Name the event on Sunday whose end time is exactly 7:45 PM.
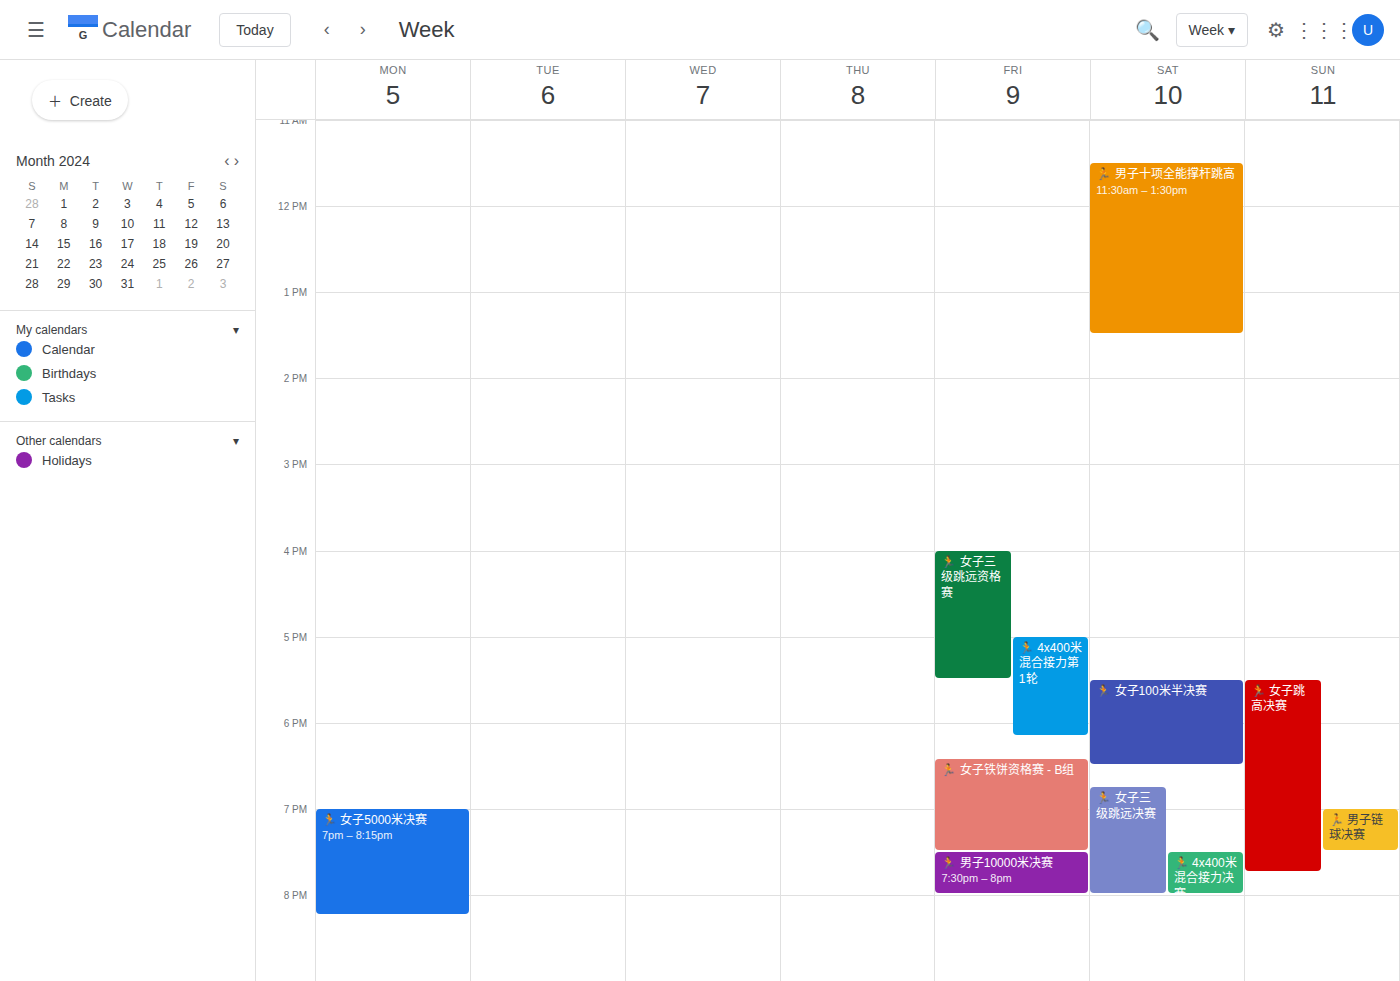
"🏃 女子跳高决赛"